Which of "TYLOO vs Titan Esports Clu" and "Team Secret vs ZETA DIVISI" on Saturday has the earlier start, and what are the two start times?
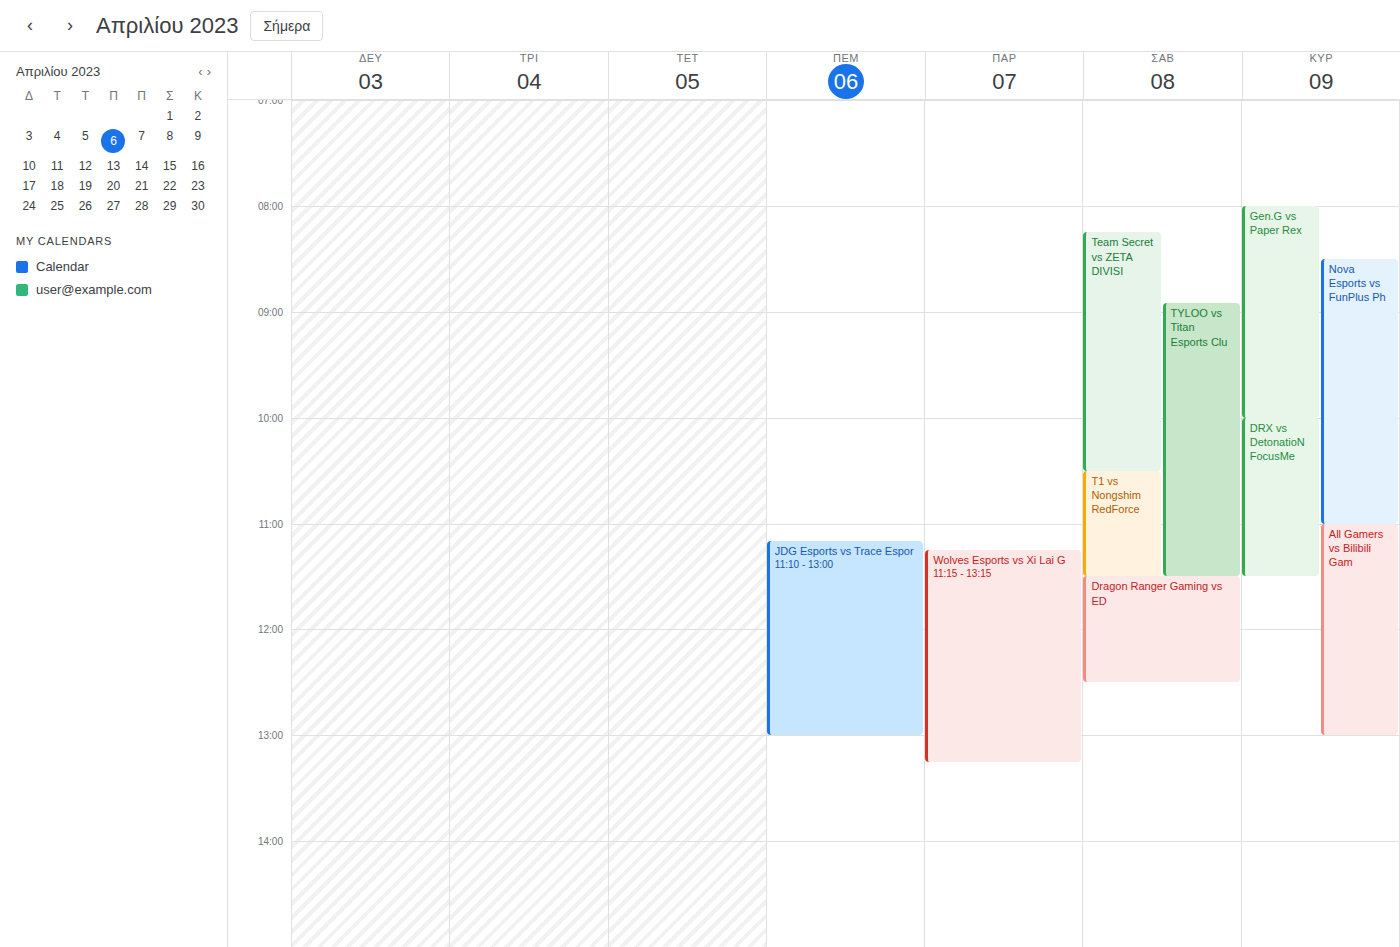
"Team Secret vs ZETA DIVISI" 8:15 AM; "TYLOO vs Titan Esports Clu" 8:55 AM.